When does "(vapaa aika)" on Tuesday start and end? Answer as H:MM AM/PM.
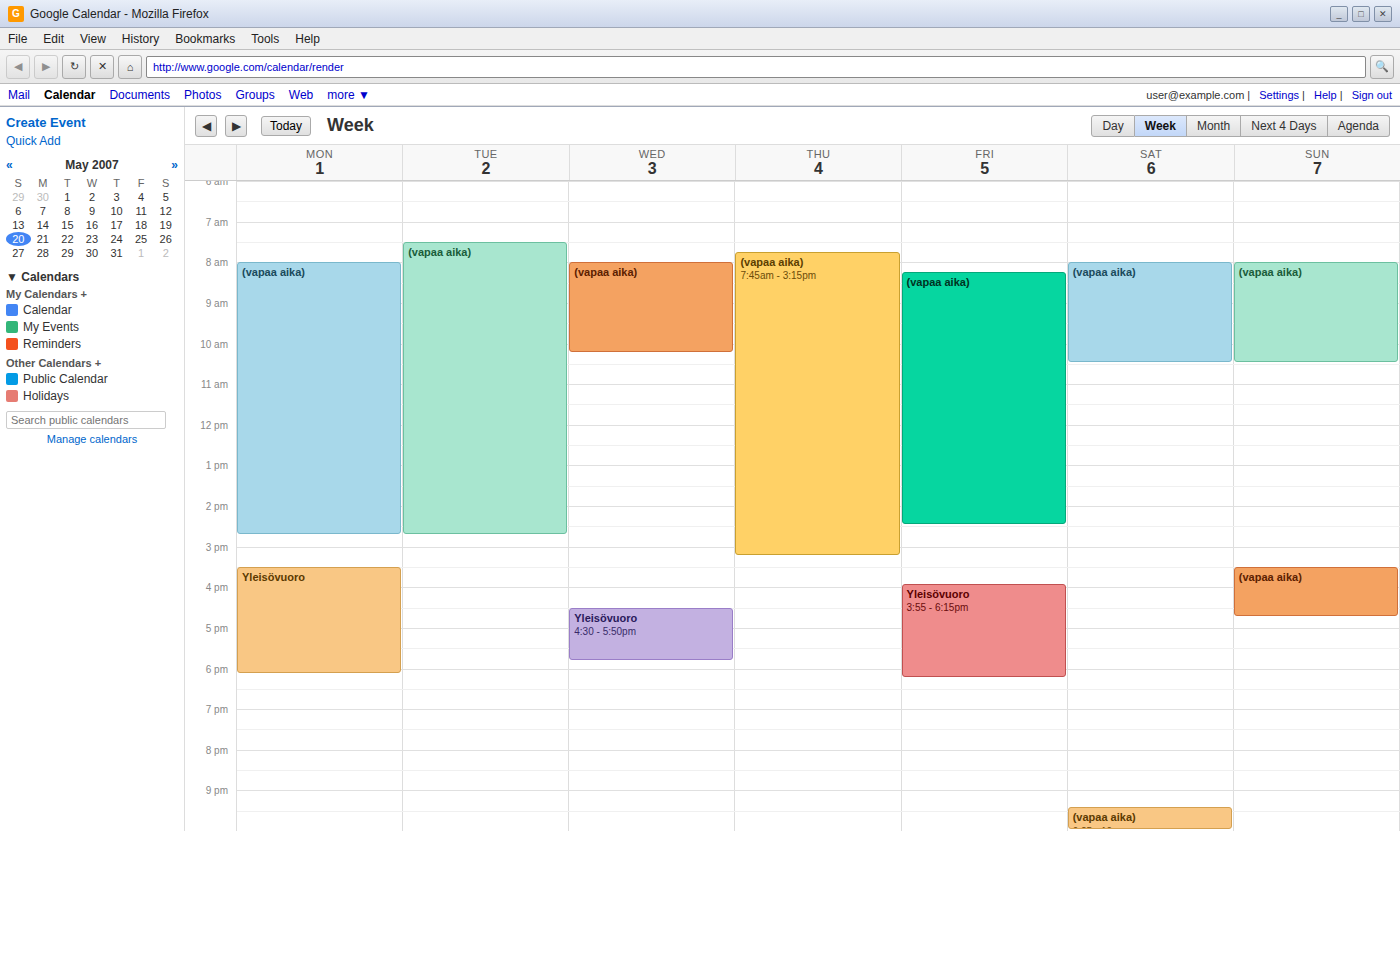
7:30 AM to 2:45 PM